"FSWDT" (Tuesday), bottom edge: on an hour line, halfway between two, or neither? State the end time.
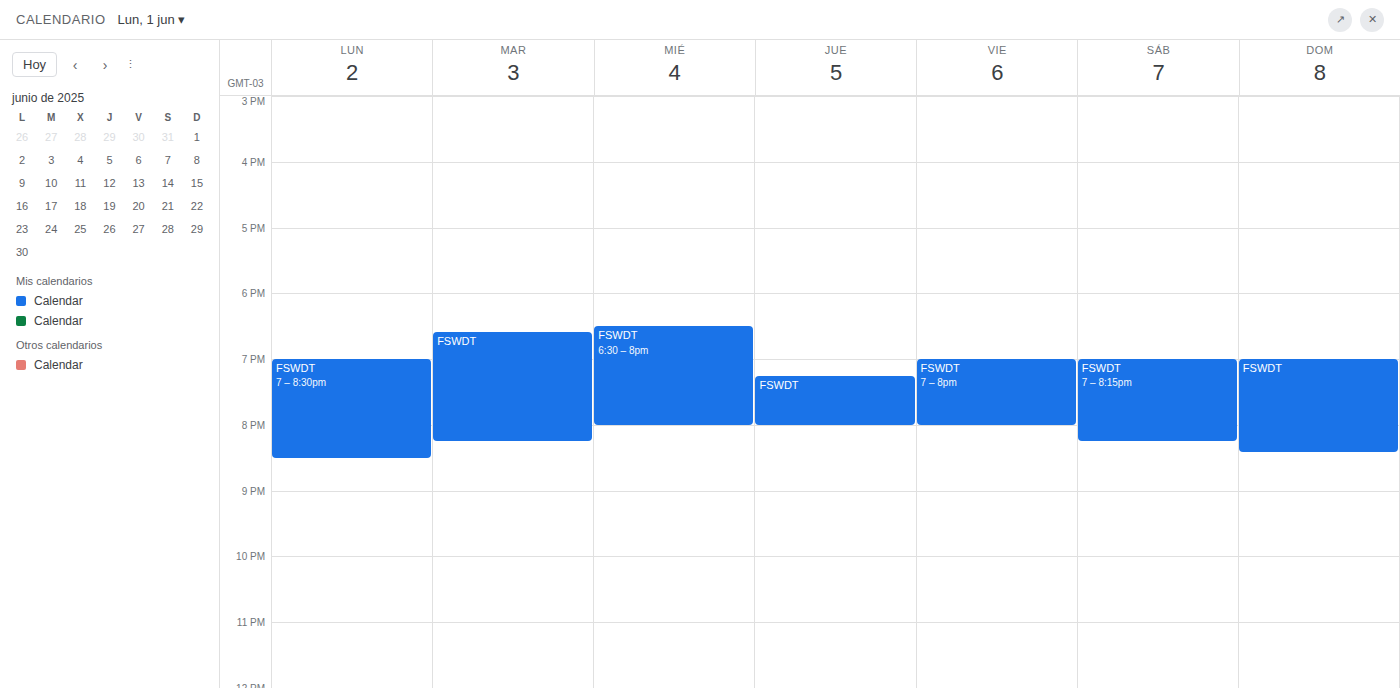
8:15 PM -- neither: a quarter of the way from the 8 PM line to the 9 PM line.